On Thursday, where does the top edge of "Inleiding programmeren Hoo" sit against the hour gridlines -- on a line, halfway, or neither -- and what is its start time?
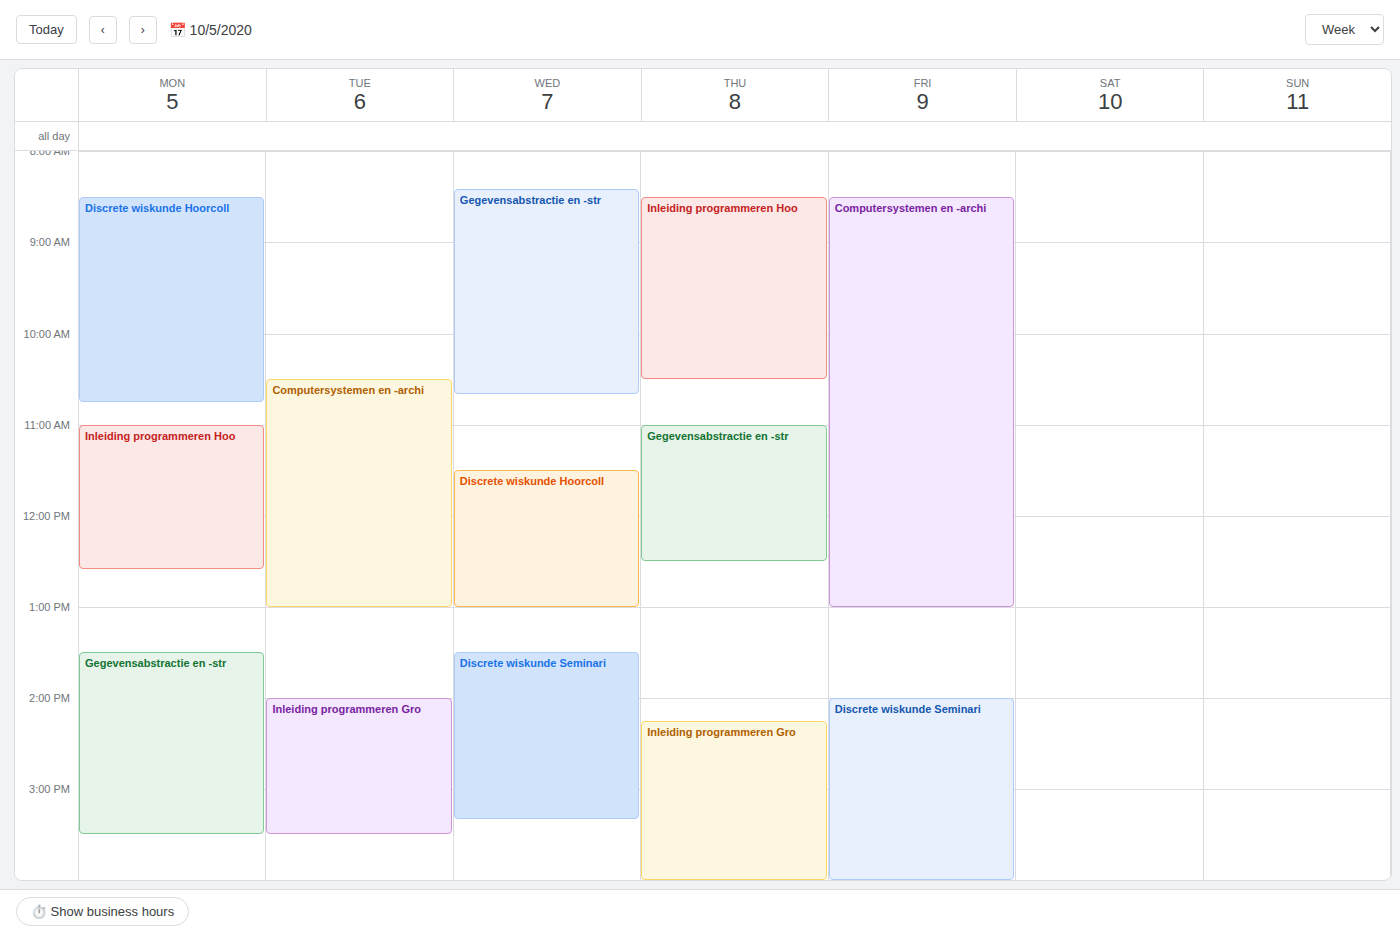
08:30 -- halfway between the 08:00 and 09:00 lines.